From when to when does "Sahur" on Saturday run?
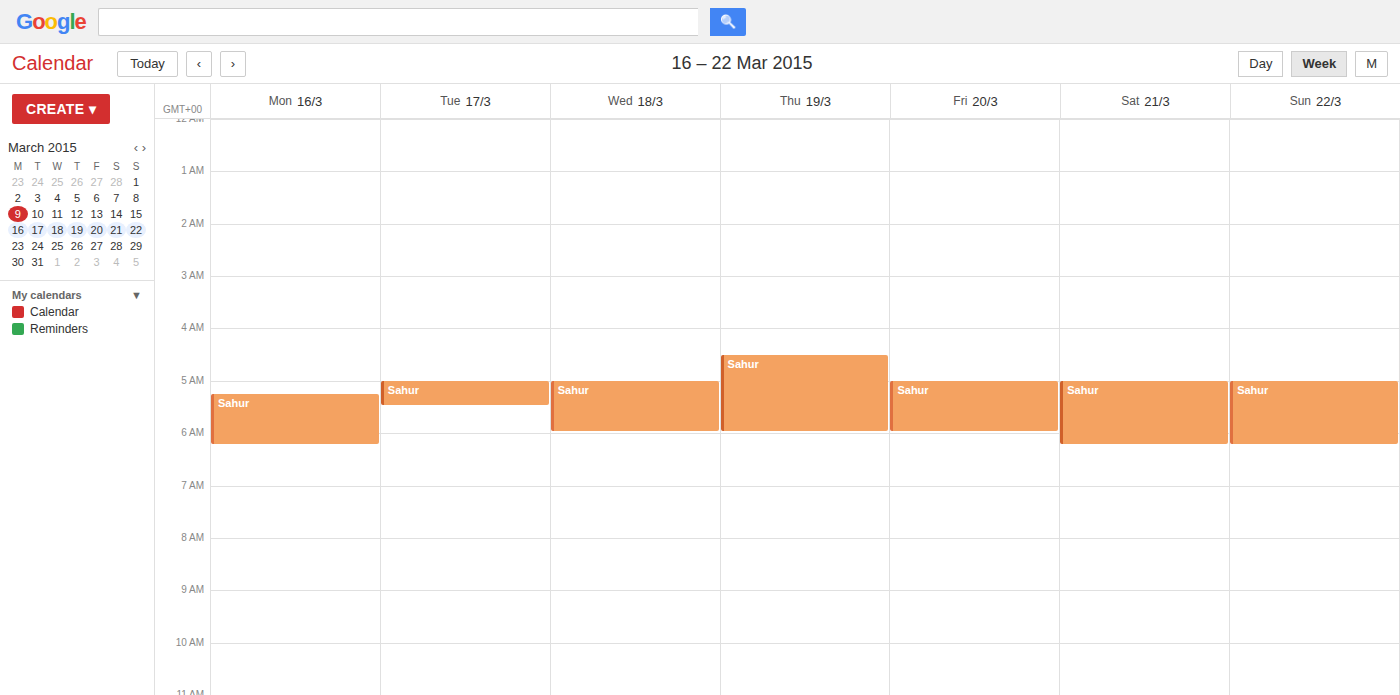
5:00 AM to 6:15 AM